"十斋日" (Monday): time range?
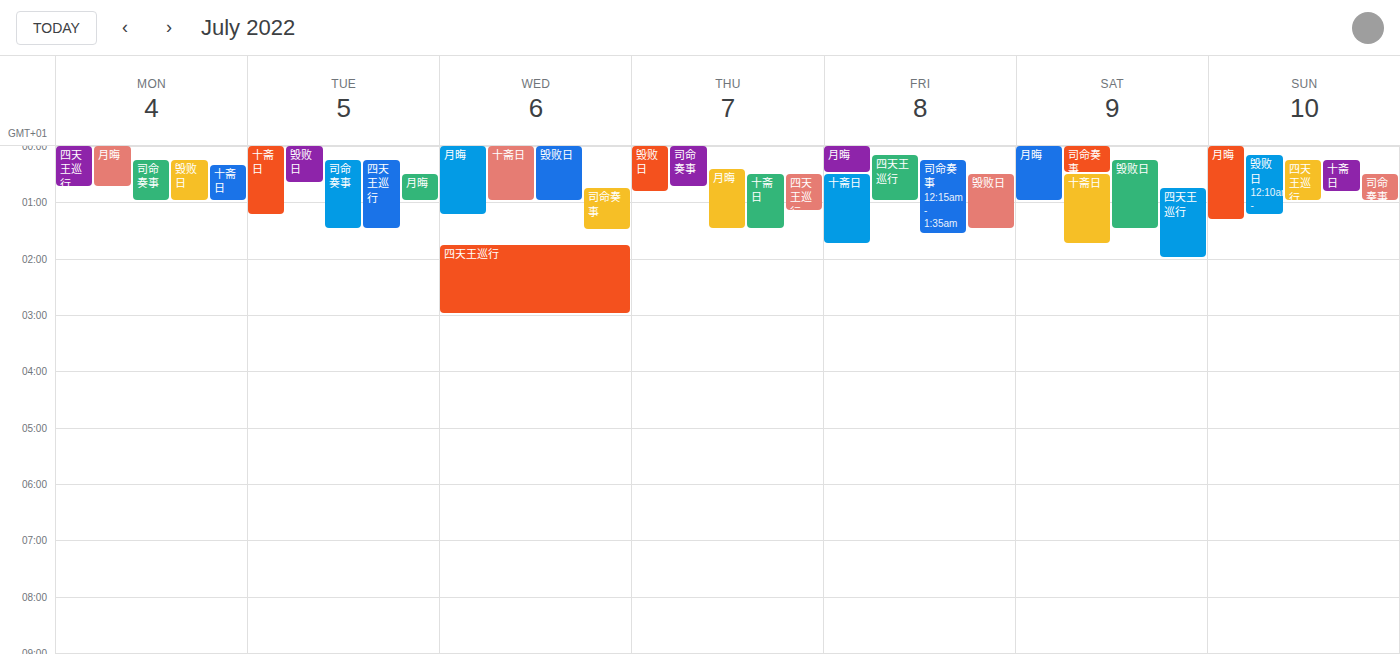
12:20 AM to 1:00 AM